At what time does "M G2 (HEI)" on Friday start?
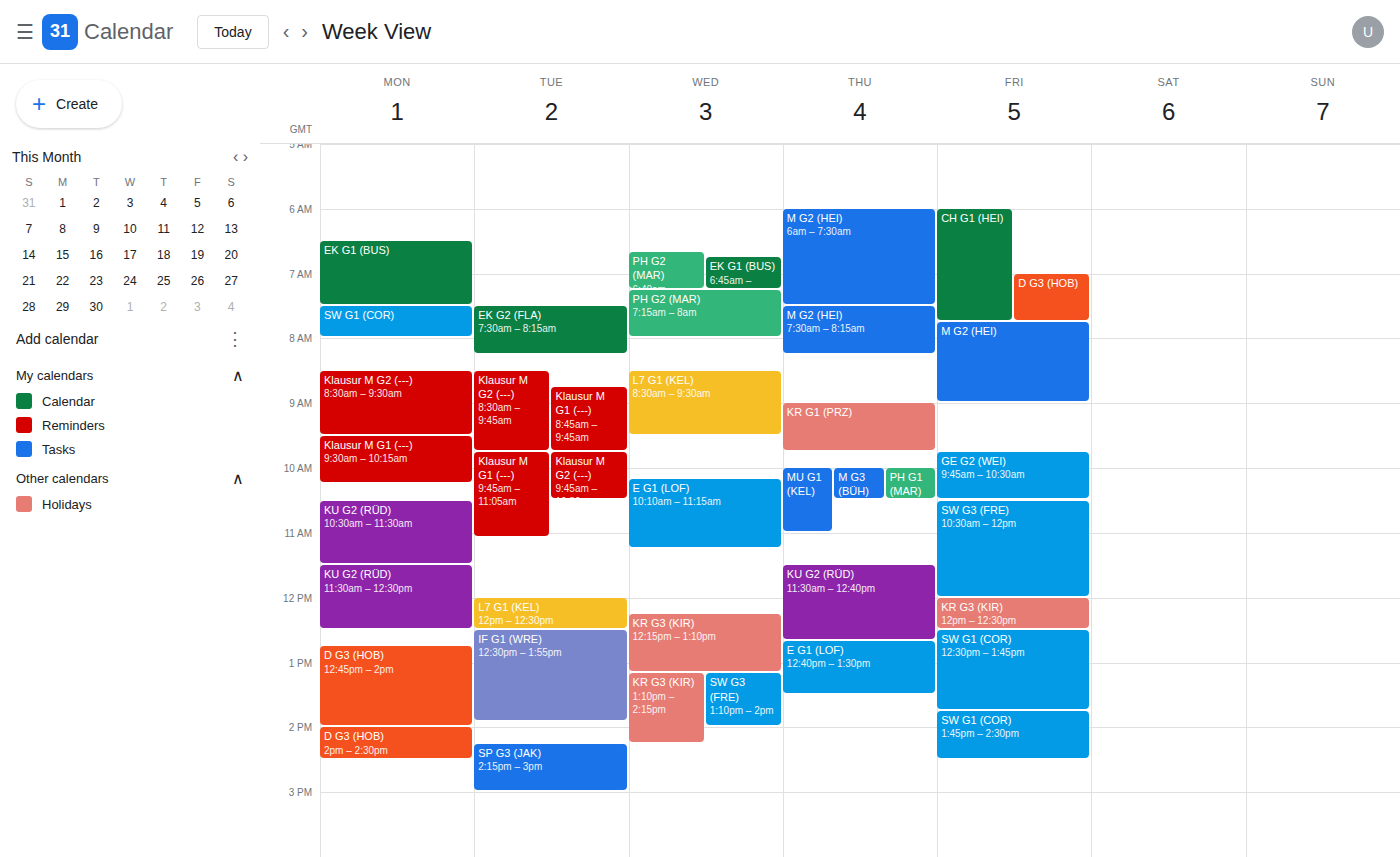
7:45 AM